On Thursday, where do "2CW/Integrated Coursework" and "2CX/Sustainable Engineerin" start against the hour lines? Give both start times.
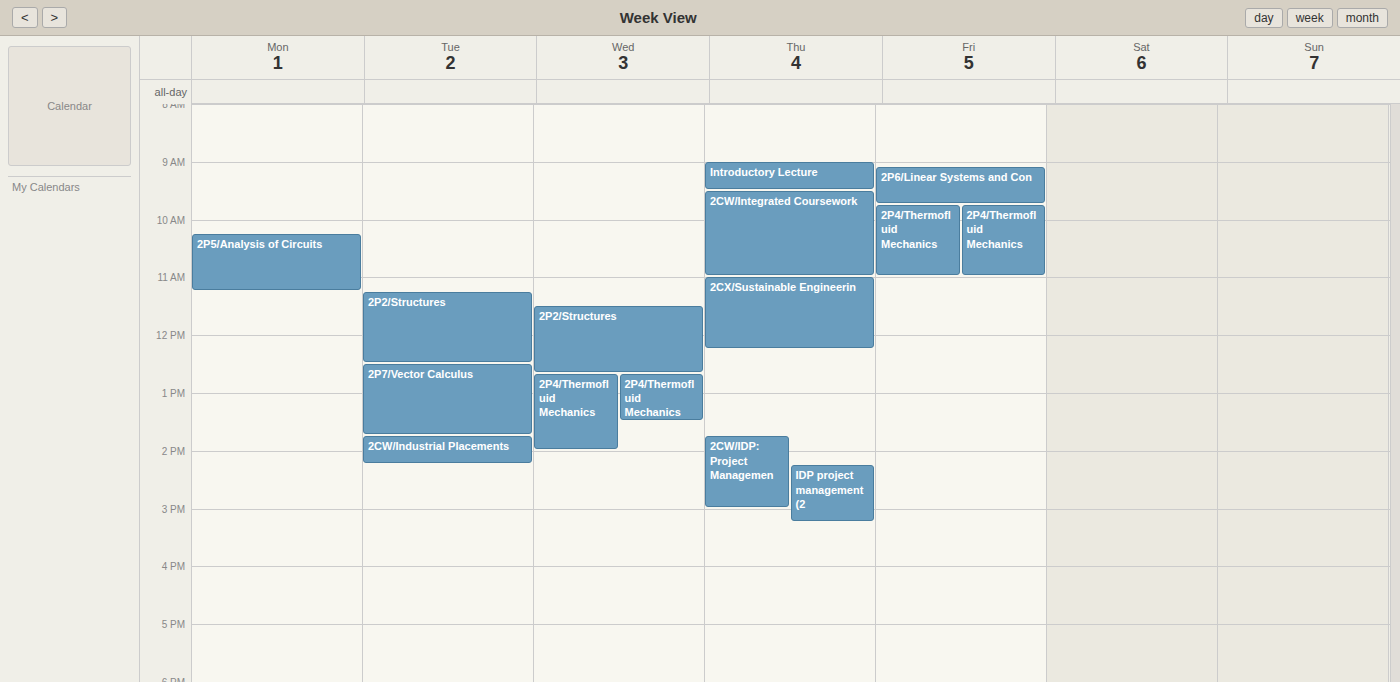
"2CW/Integrated Coursework": 9:30 AM, halfway between the 9 AM and 10 AM lines. "2CX/Sustainable Engineerin": 11:00 AM, exactly on the 11 AM line.